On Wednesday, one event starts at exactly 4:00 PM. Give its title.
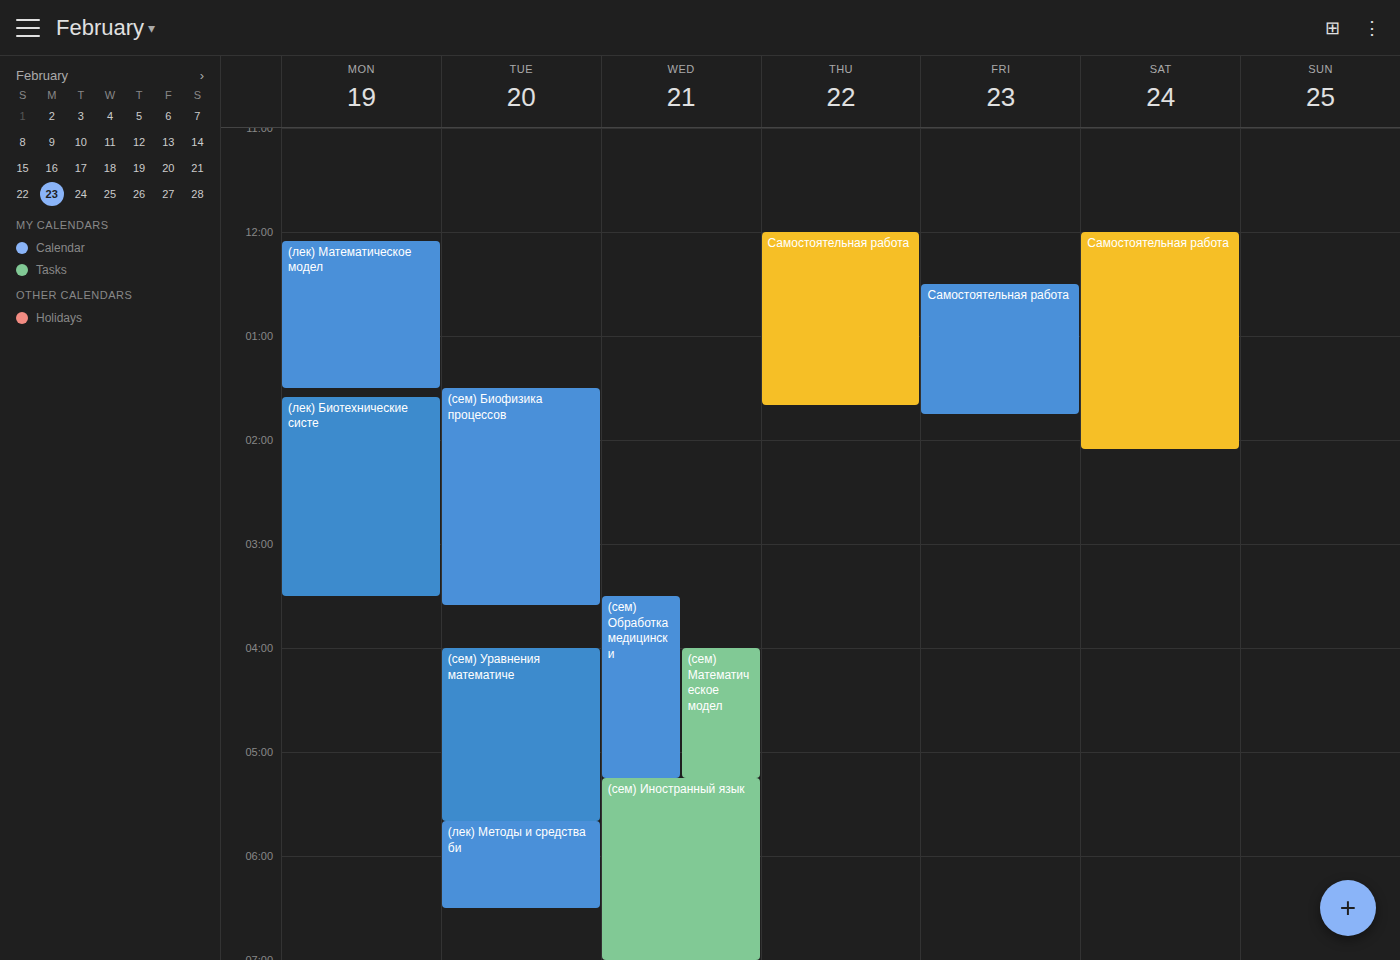
"(сем) Математическое модел"